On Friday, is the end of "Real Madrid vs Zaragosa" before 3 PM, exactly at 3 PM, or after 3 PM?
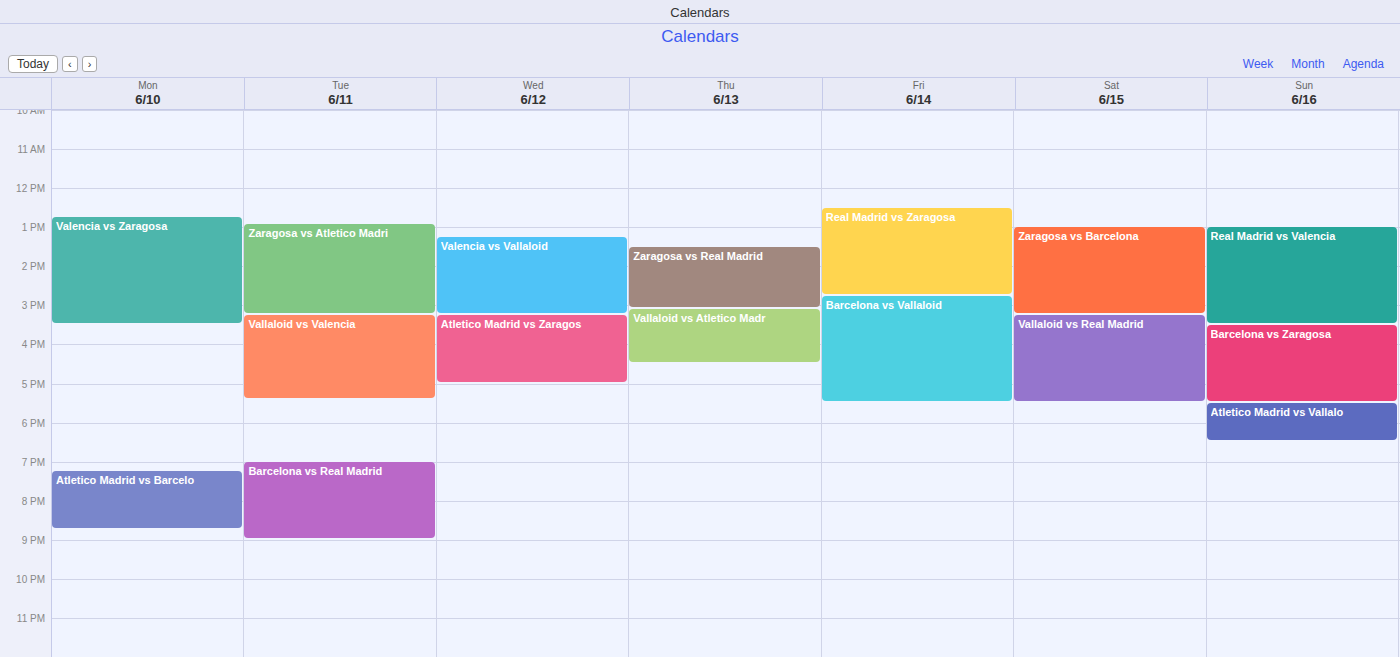
2:45 PM -- before 3 PM, 15 minutes above the 3 PM line.